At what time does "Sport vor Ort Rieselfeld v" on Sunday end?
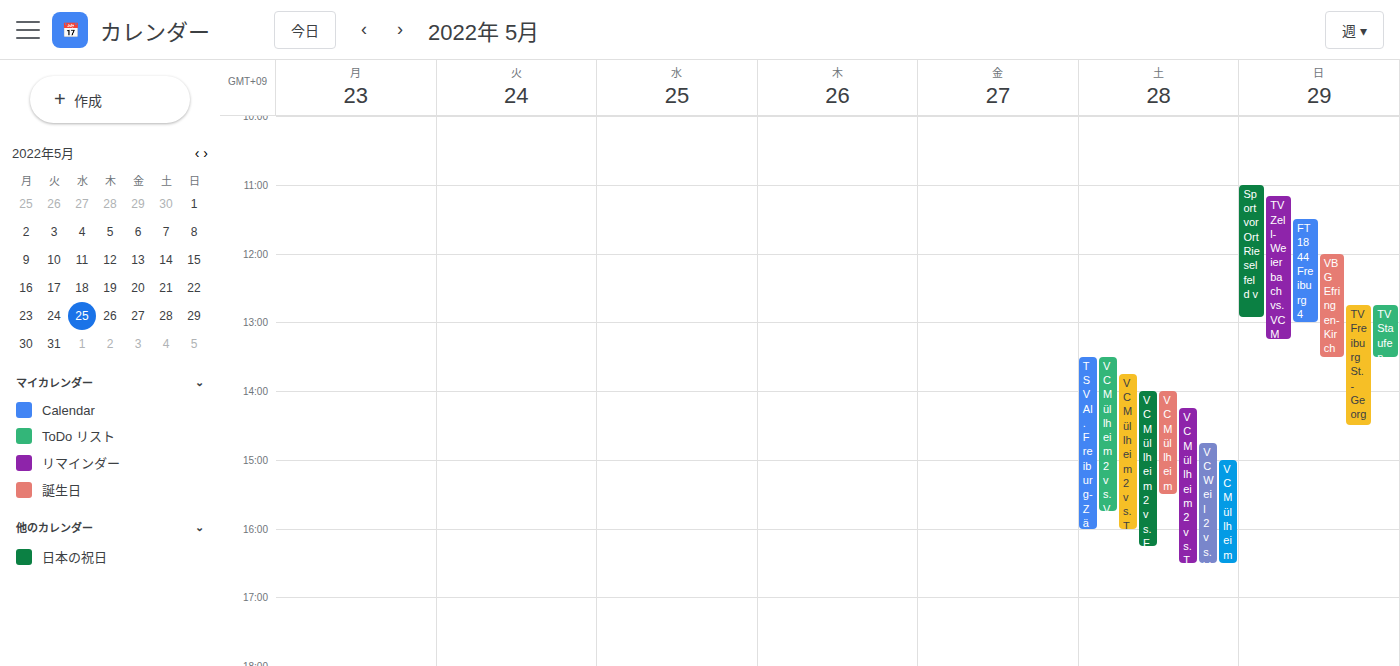
12:55 PM